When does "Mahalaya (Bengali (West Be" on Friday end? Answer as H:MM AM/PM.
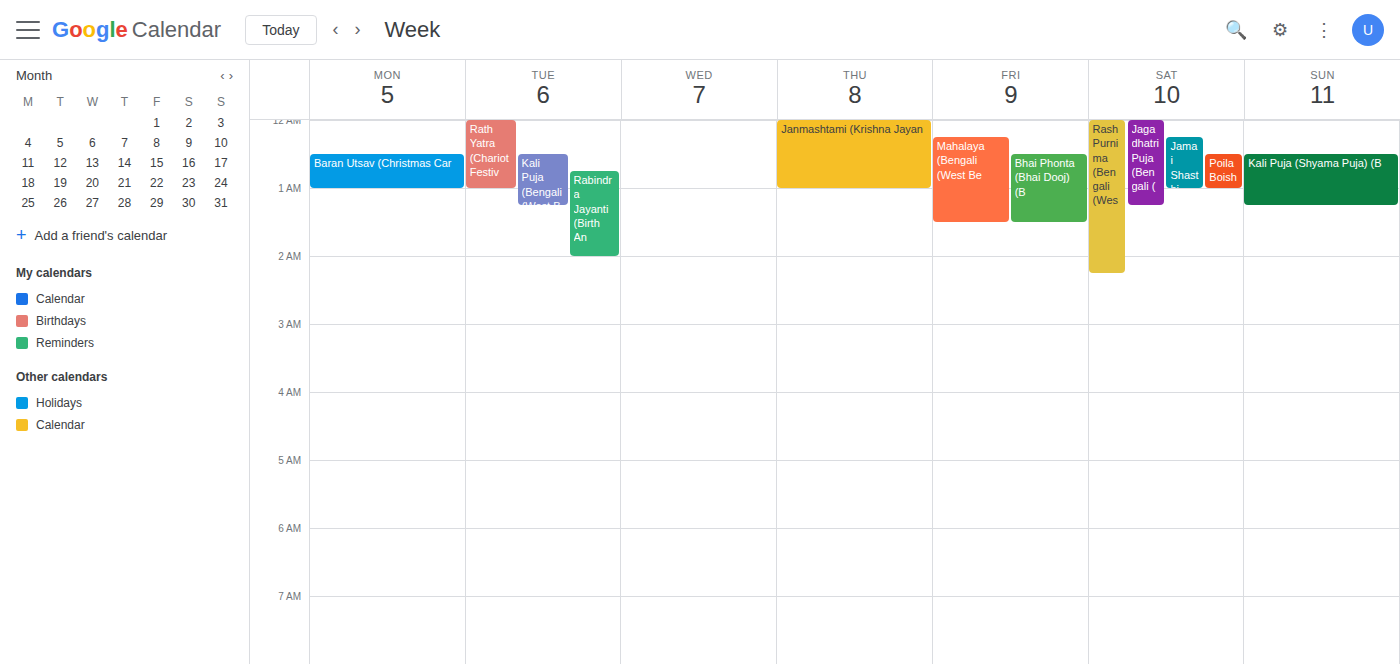
1:30 AM